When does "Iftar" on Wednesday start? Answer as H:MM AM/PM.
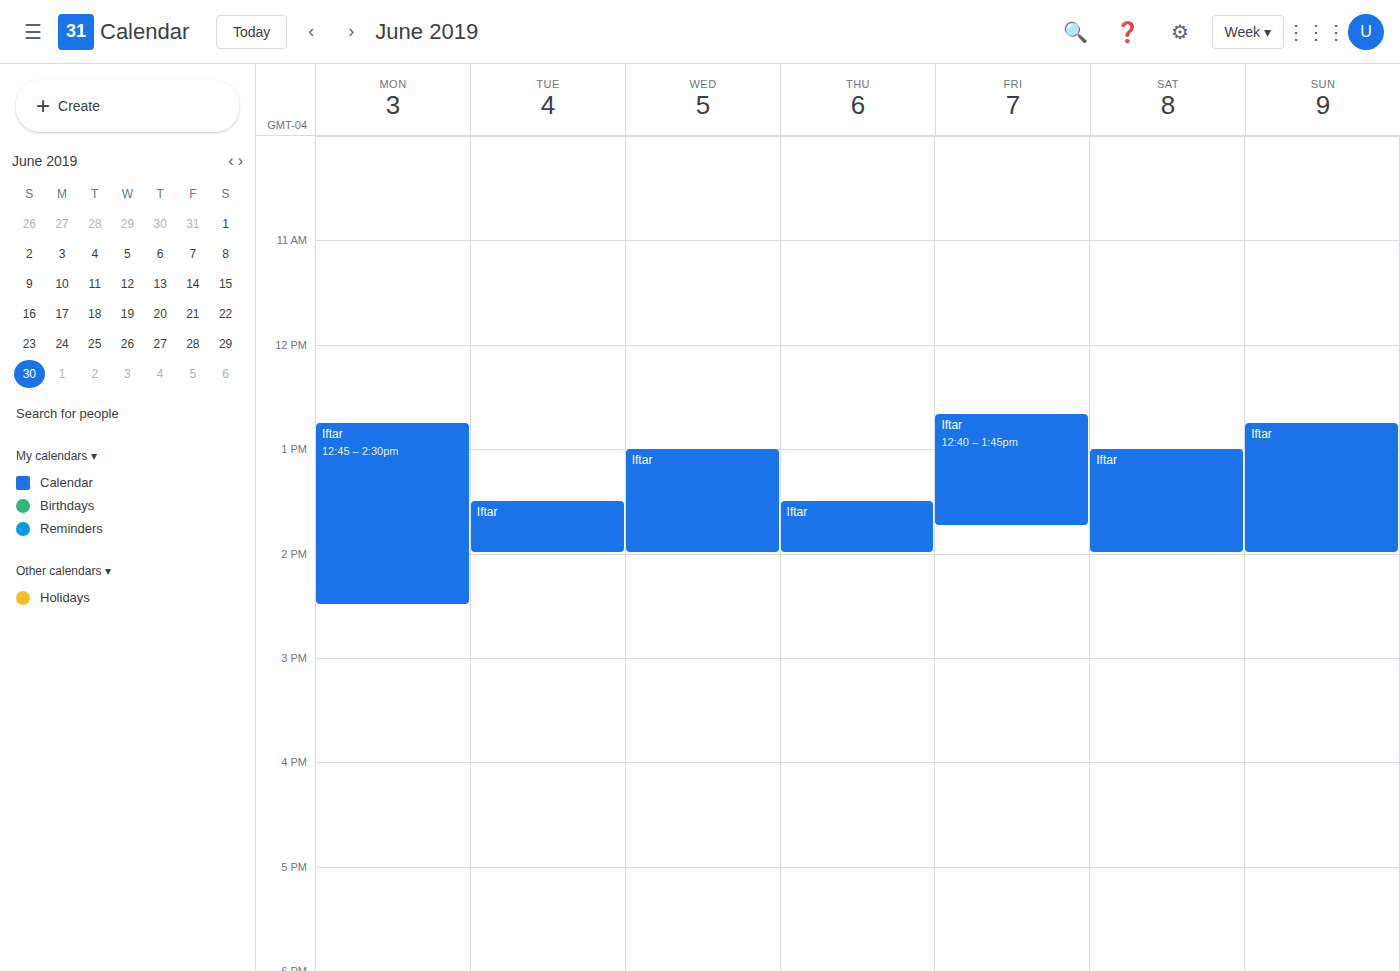
1:00 PM